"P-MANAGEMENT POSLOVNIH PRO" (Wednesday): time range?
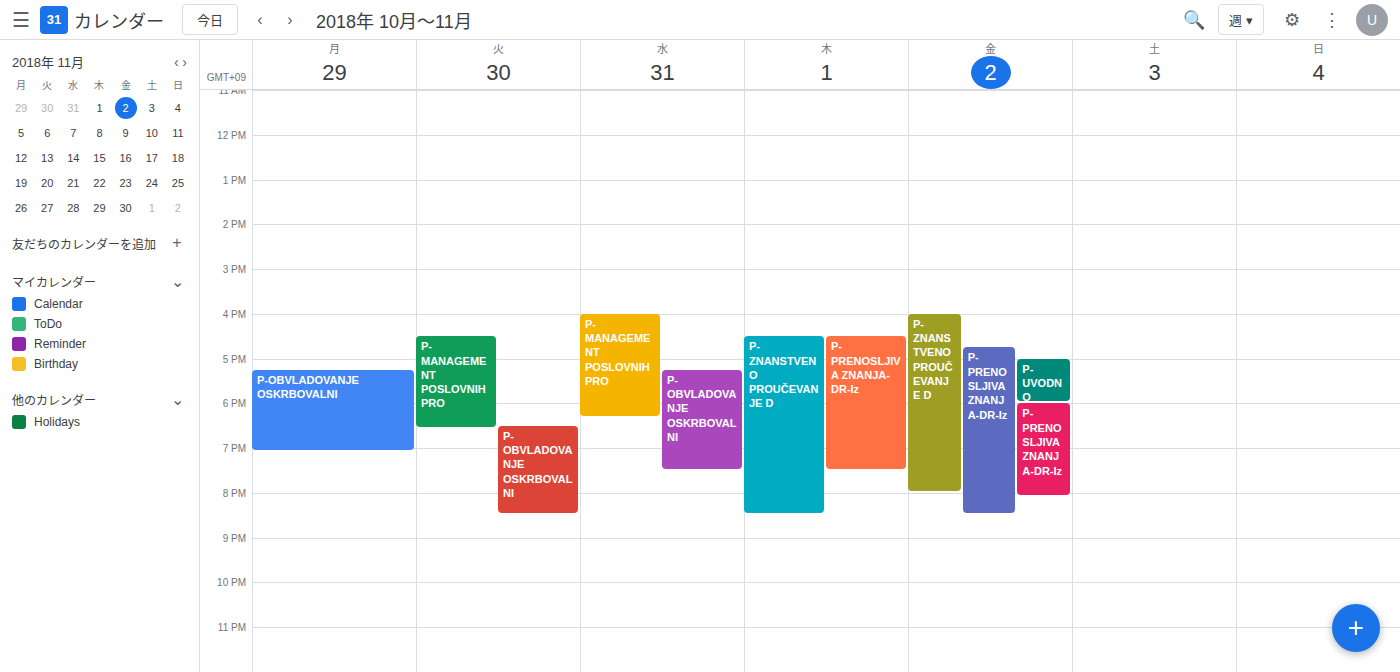
4:00 PM to 6:20 PM